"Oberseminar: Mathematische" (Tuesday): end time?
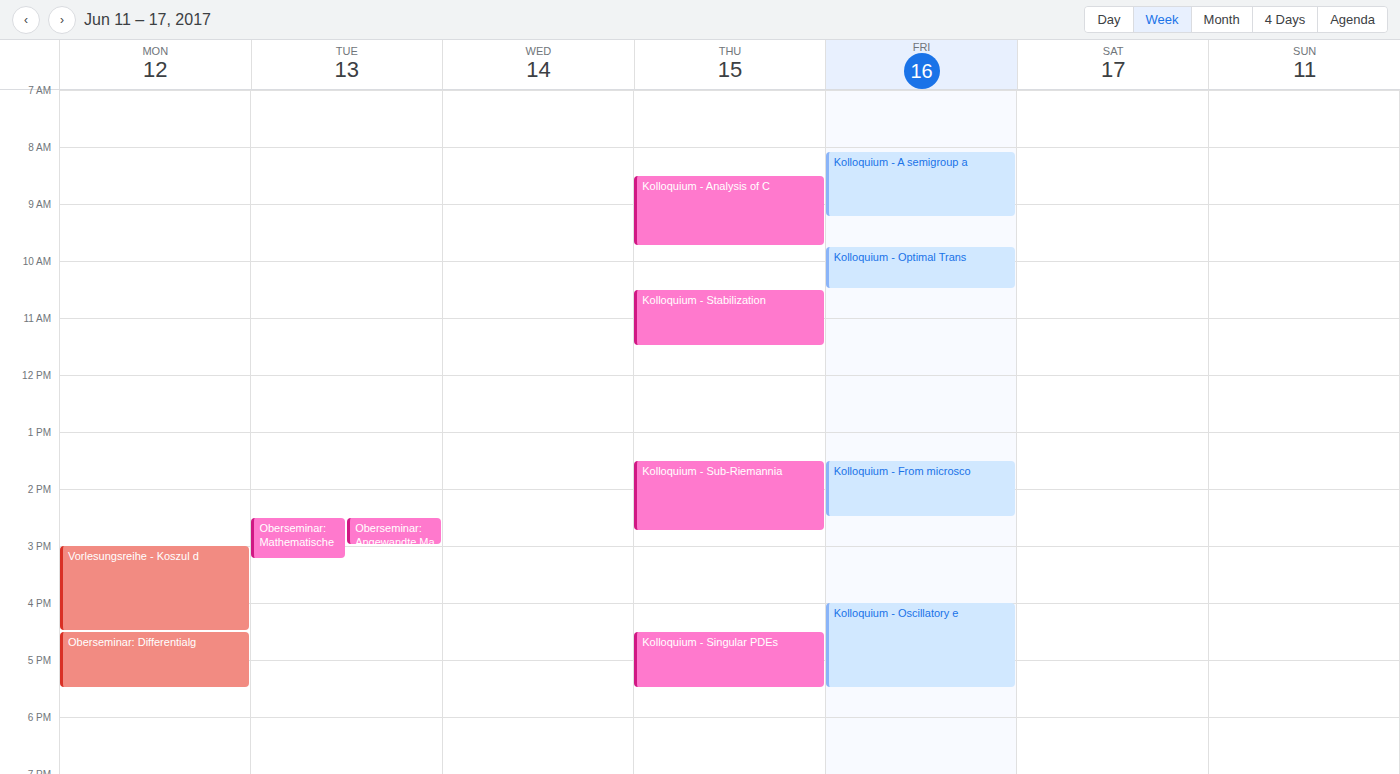
3:15 PM